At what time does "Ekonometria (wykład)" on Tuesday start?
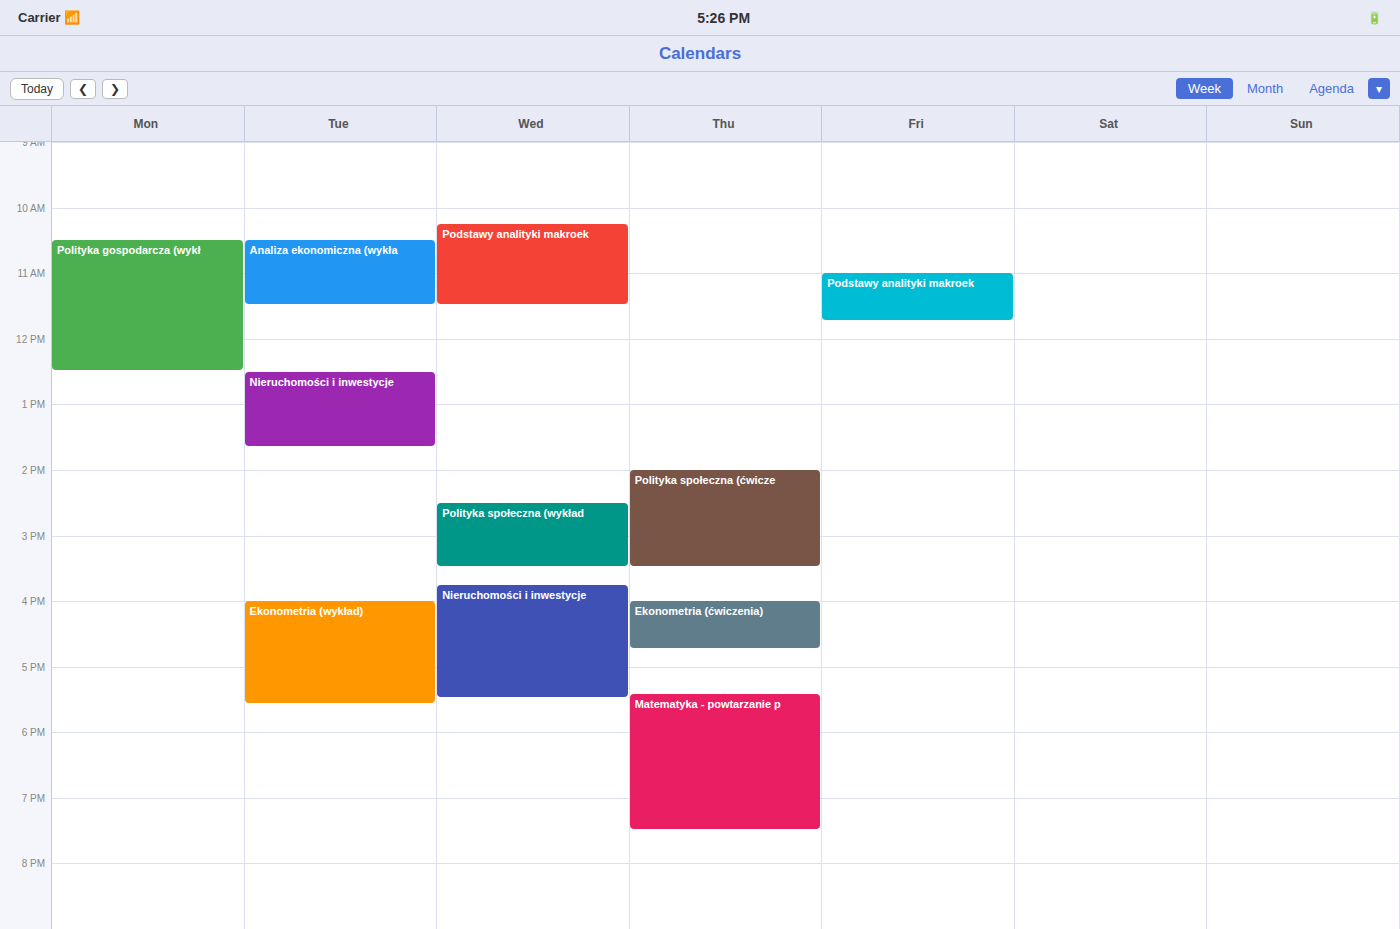
4:00 PM